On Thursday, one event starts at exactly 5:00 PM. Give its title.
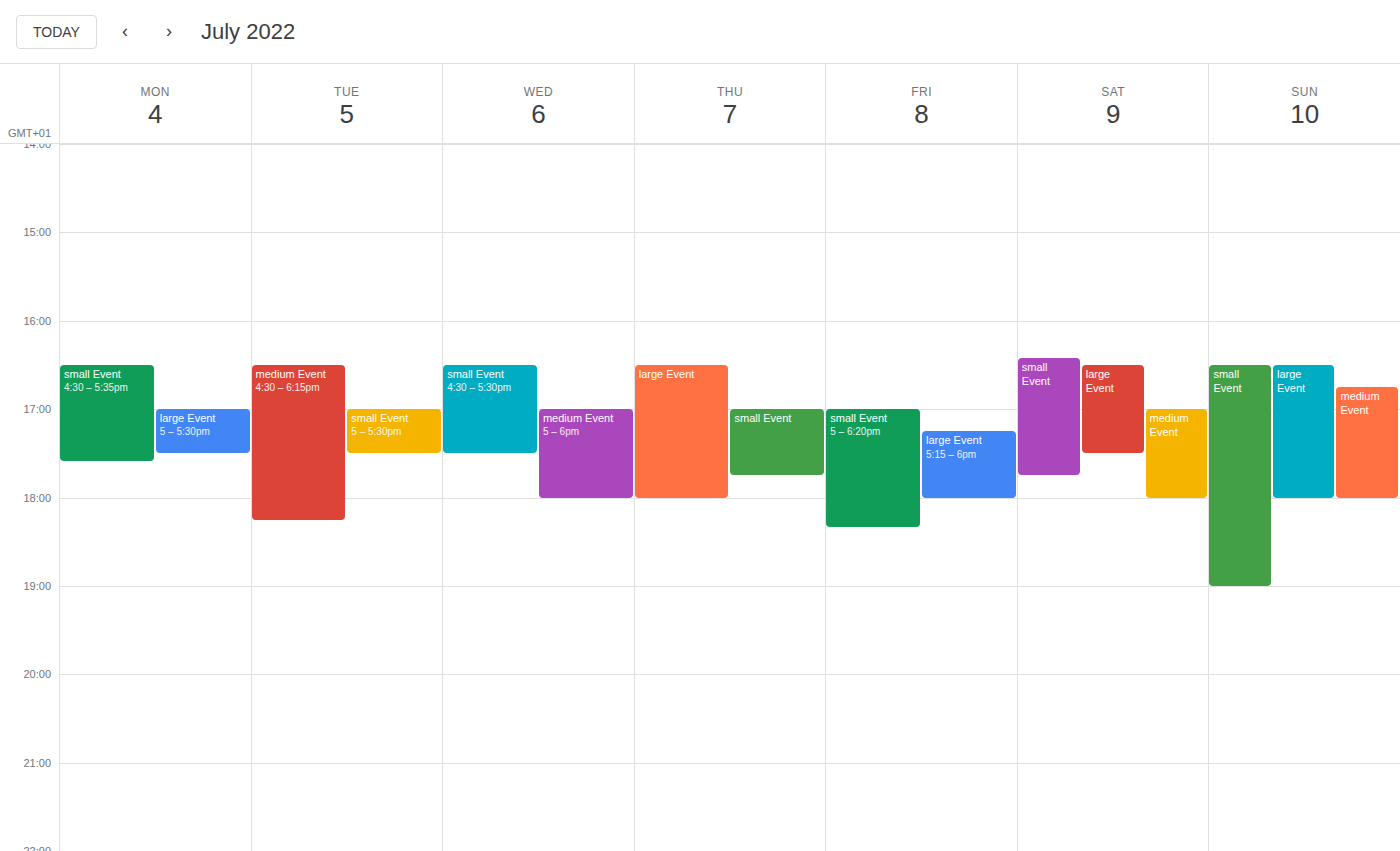
"small Event"